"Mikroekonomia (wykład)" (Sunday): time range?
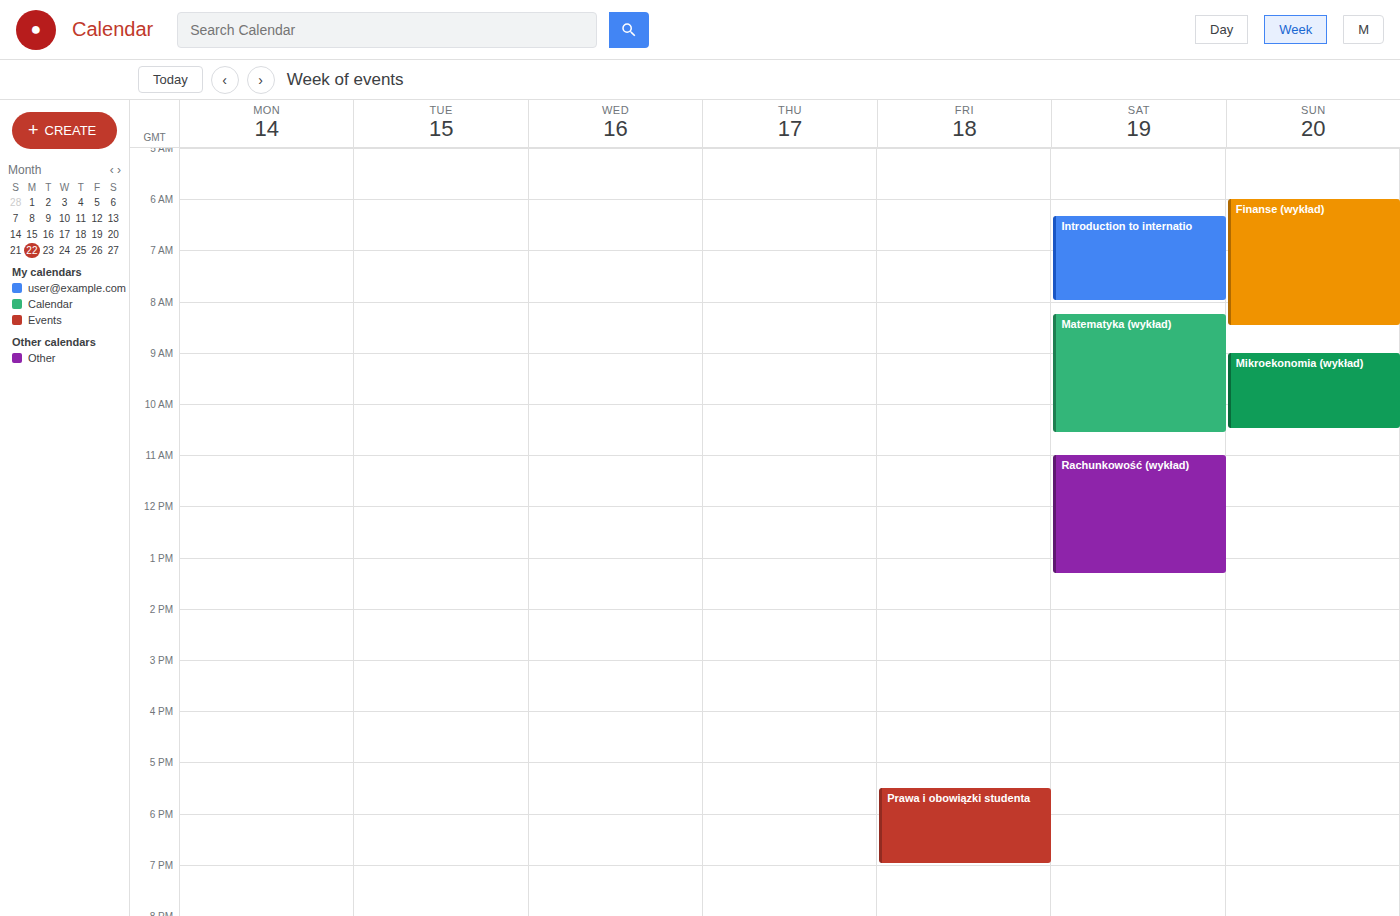
09:00 to 10:30